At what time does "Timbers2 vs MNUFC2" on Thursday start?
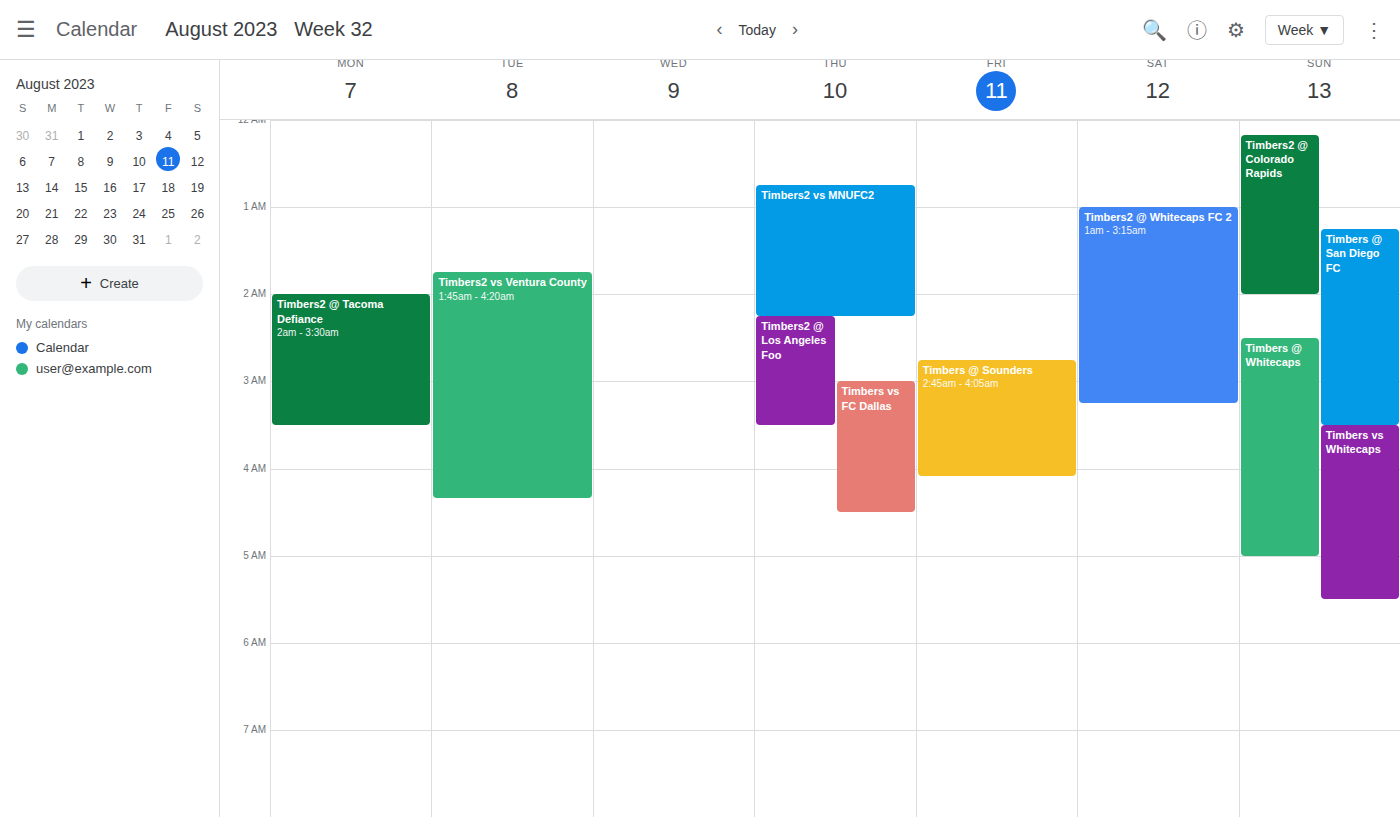
00:45